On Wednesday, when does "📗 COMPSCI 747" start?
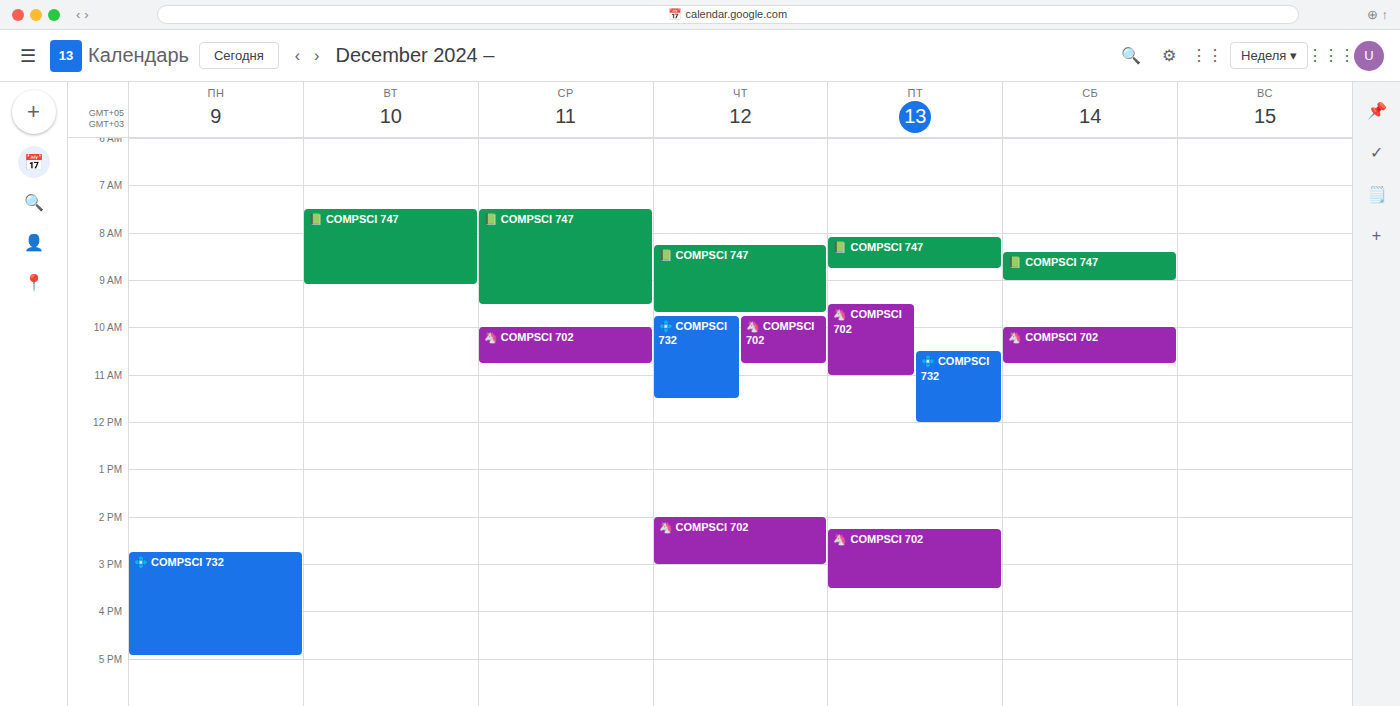
7:30 AM